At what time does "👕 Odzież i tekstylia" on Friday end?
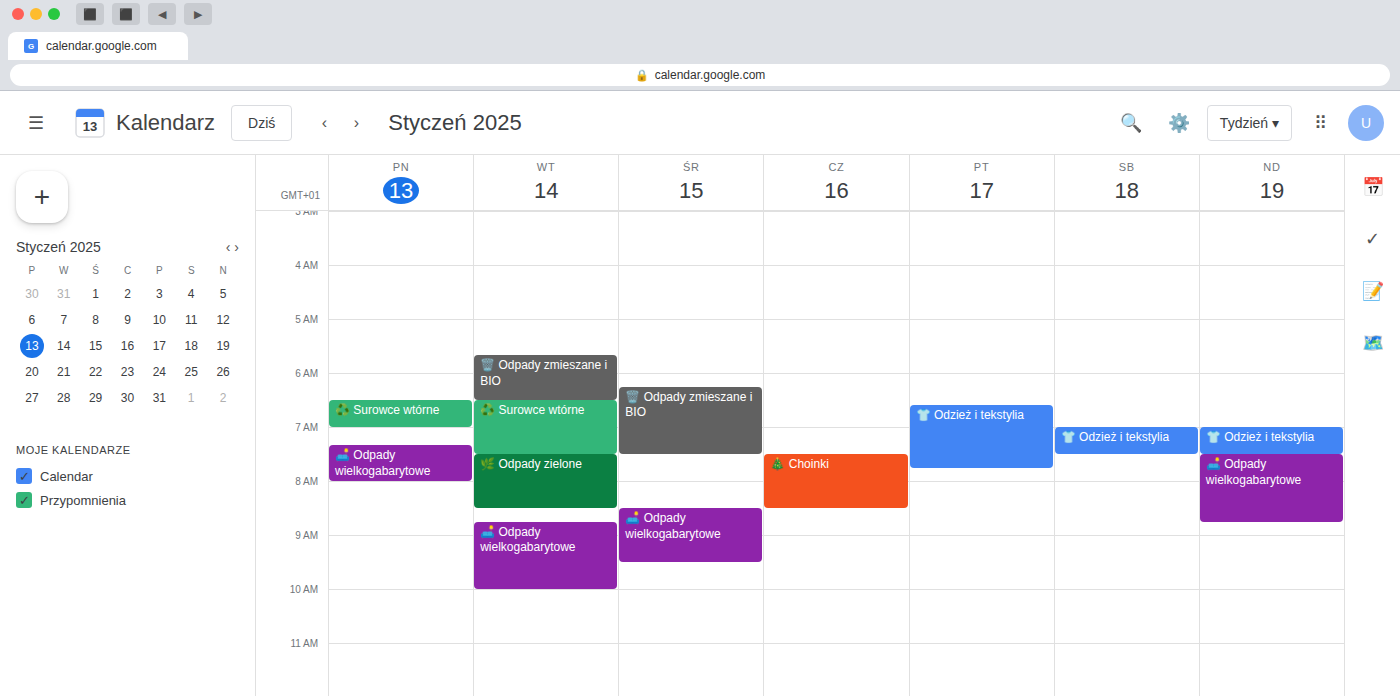
07:45